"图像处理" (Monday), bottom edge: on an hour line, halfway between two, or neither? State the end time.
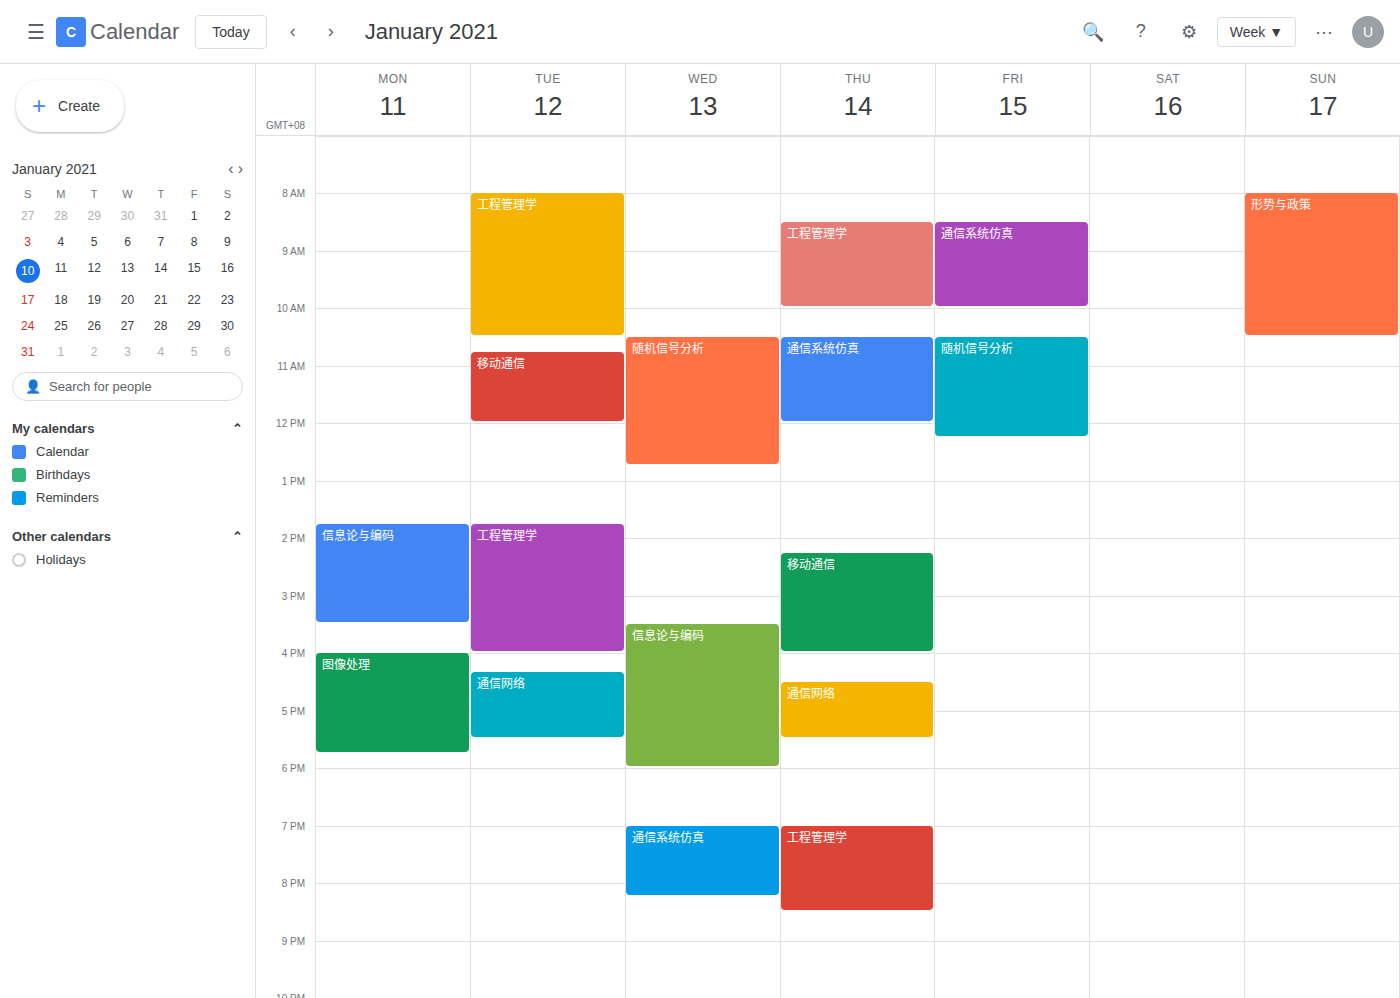
5:45 PM -- neither: three quarters of the way from the 5 PM line to the 6 PM line.